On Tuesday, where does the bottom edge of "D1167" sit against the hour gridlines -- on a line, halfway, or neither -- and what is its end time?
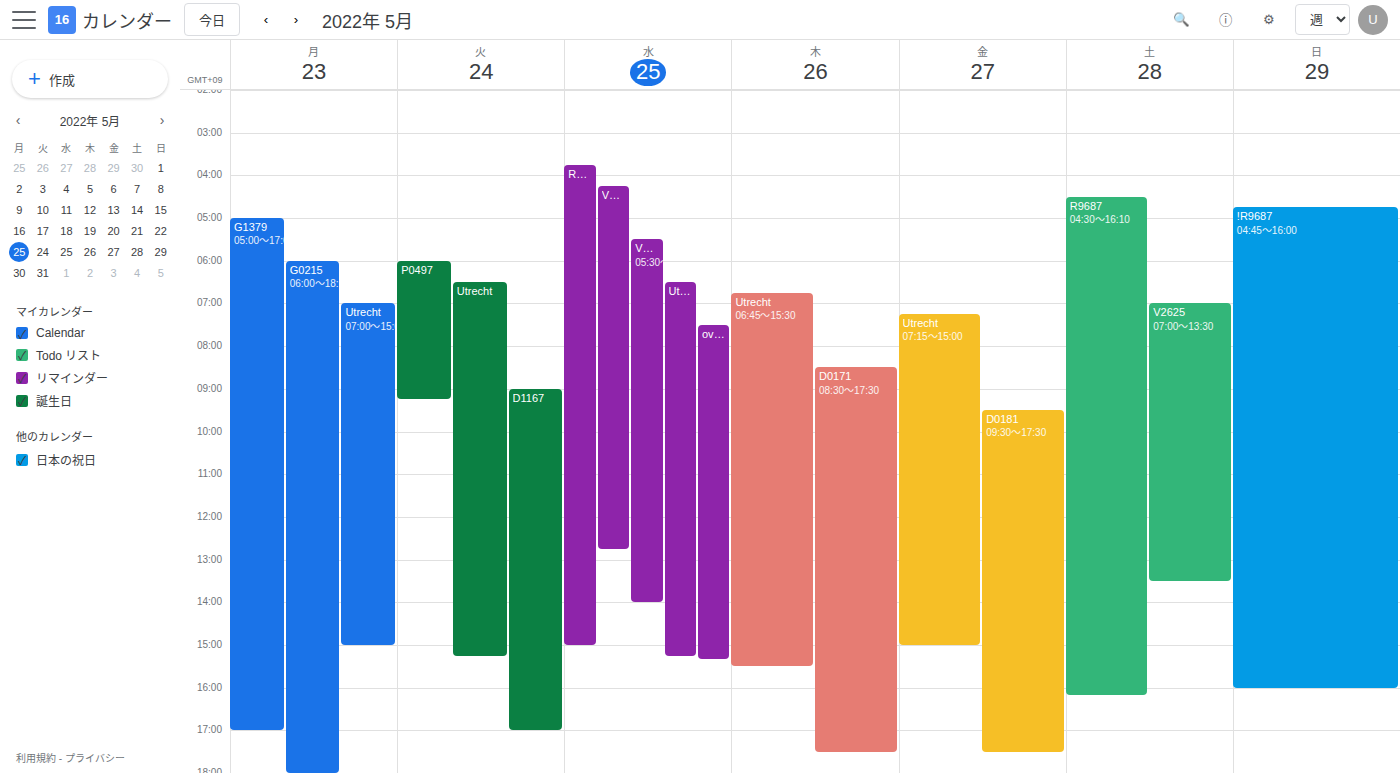
5:00 PM -- exactly on the 5 PM line.